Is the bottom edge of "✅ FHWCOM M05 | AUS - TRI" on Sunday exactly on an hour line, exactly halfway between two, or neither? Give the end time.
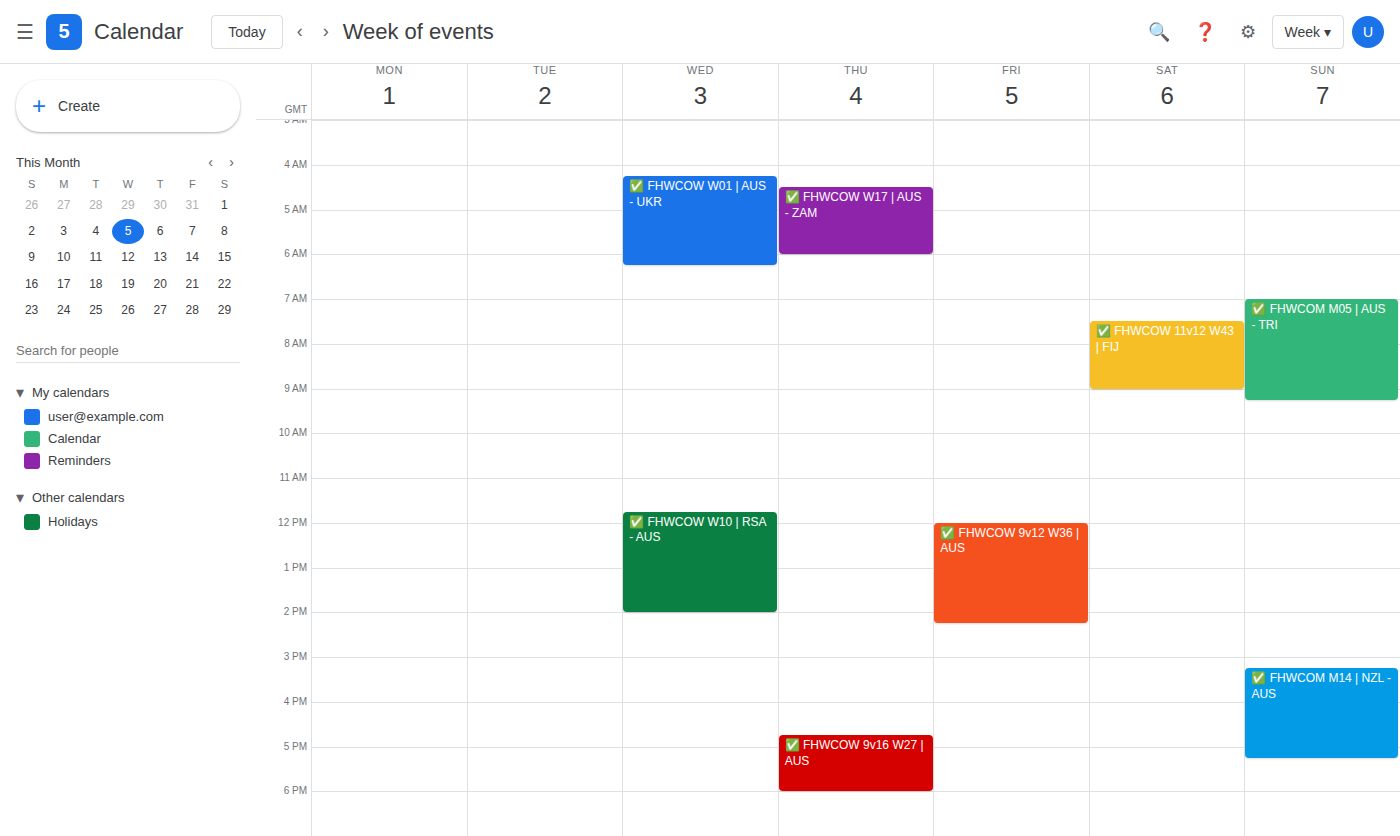
9:15 AM -- neither: a quarter of the way from the 9 AM line to the 10 AM line.